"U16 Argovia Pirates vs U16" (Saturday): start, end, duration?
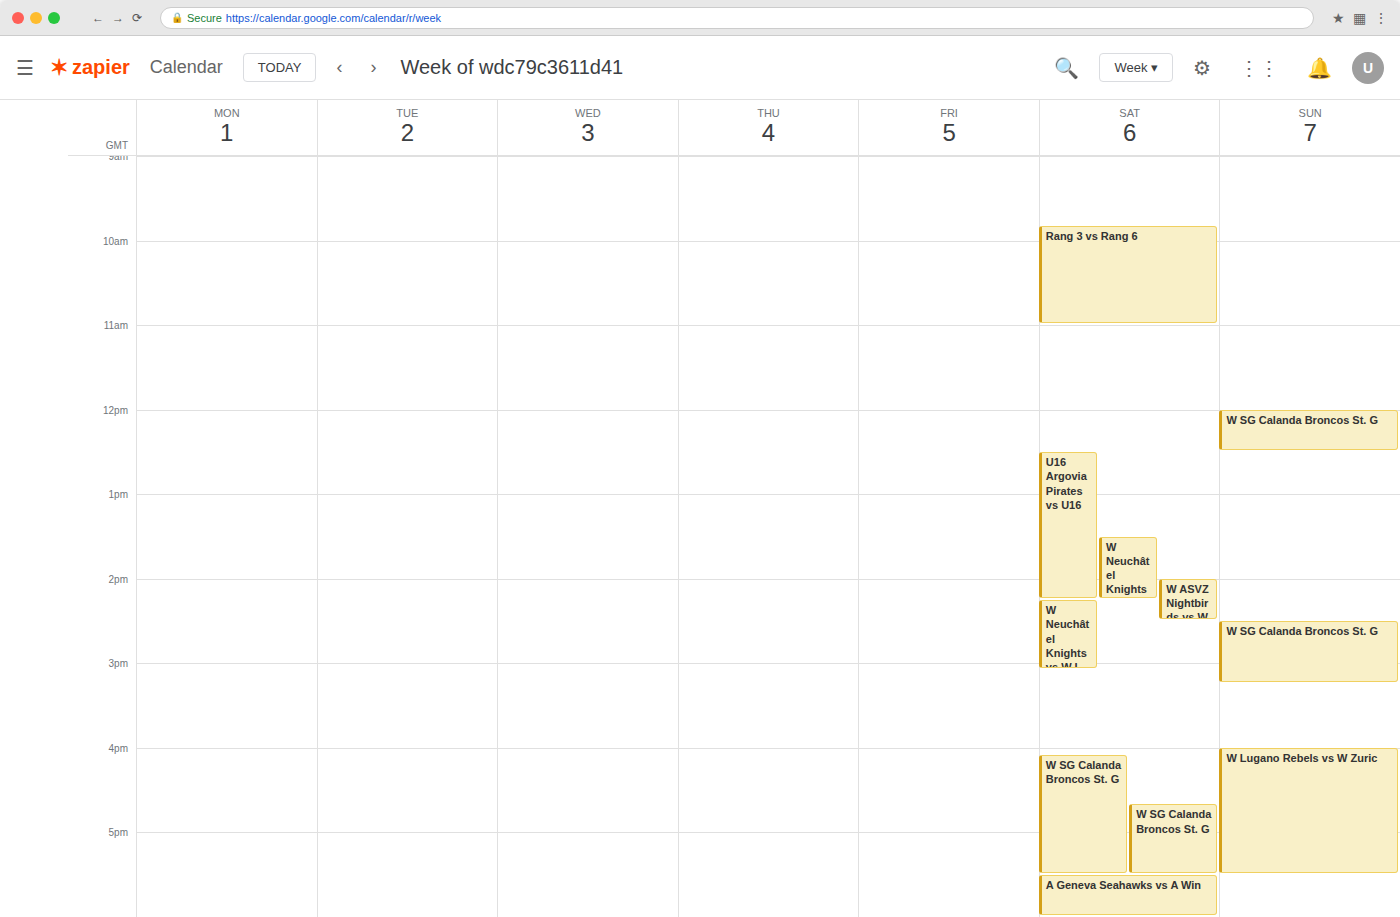
12:30 PM to 2:15 PM, 1 hour 45 minutes